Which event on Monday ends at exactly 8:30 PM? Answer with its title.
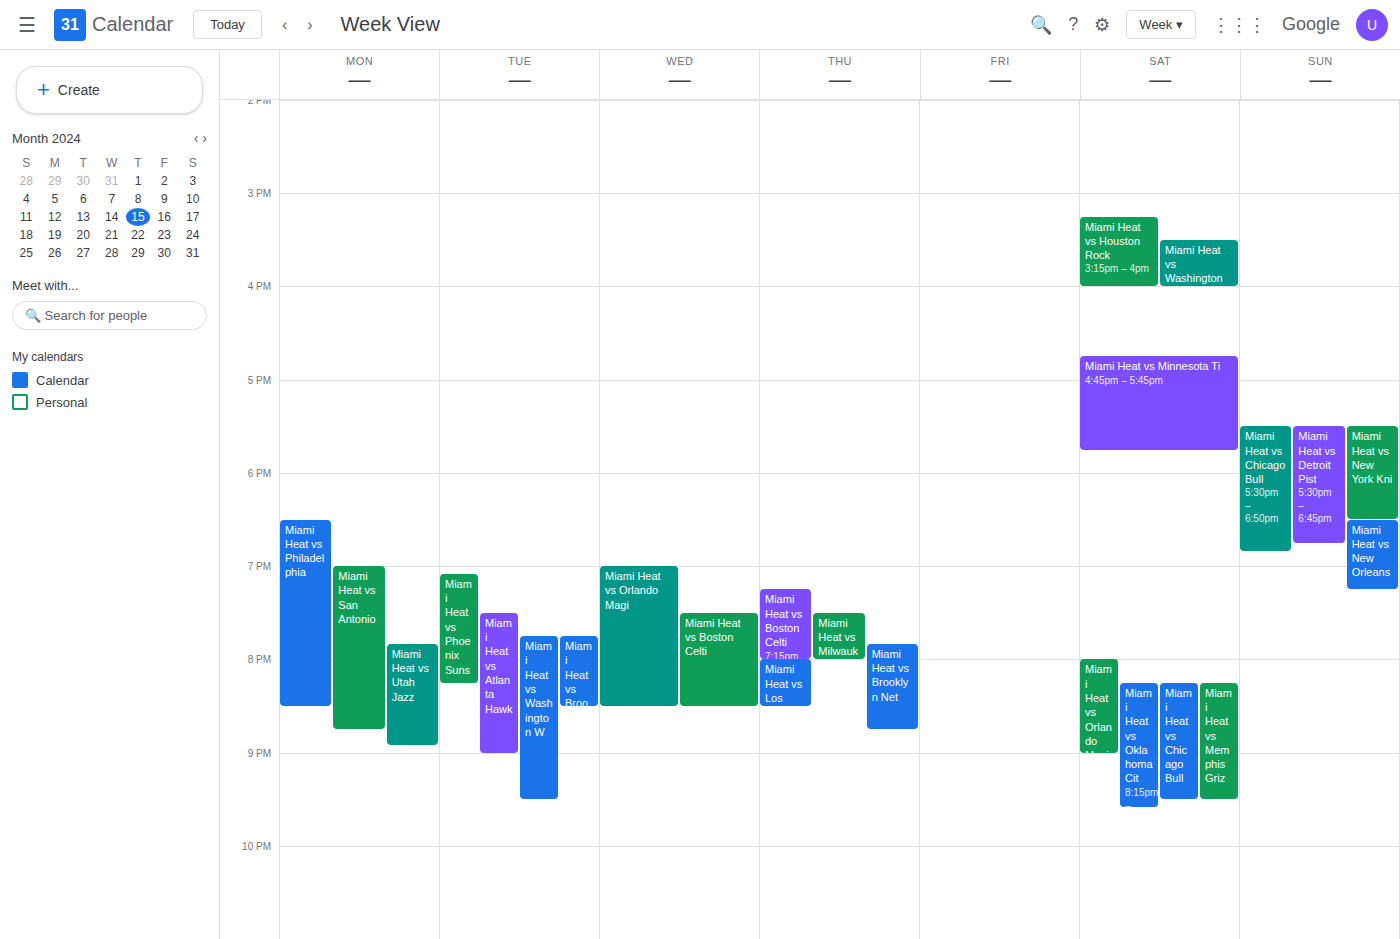
"Miami Heat vs Philadelphia"